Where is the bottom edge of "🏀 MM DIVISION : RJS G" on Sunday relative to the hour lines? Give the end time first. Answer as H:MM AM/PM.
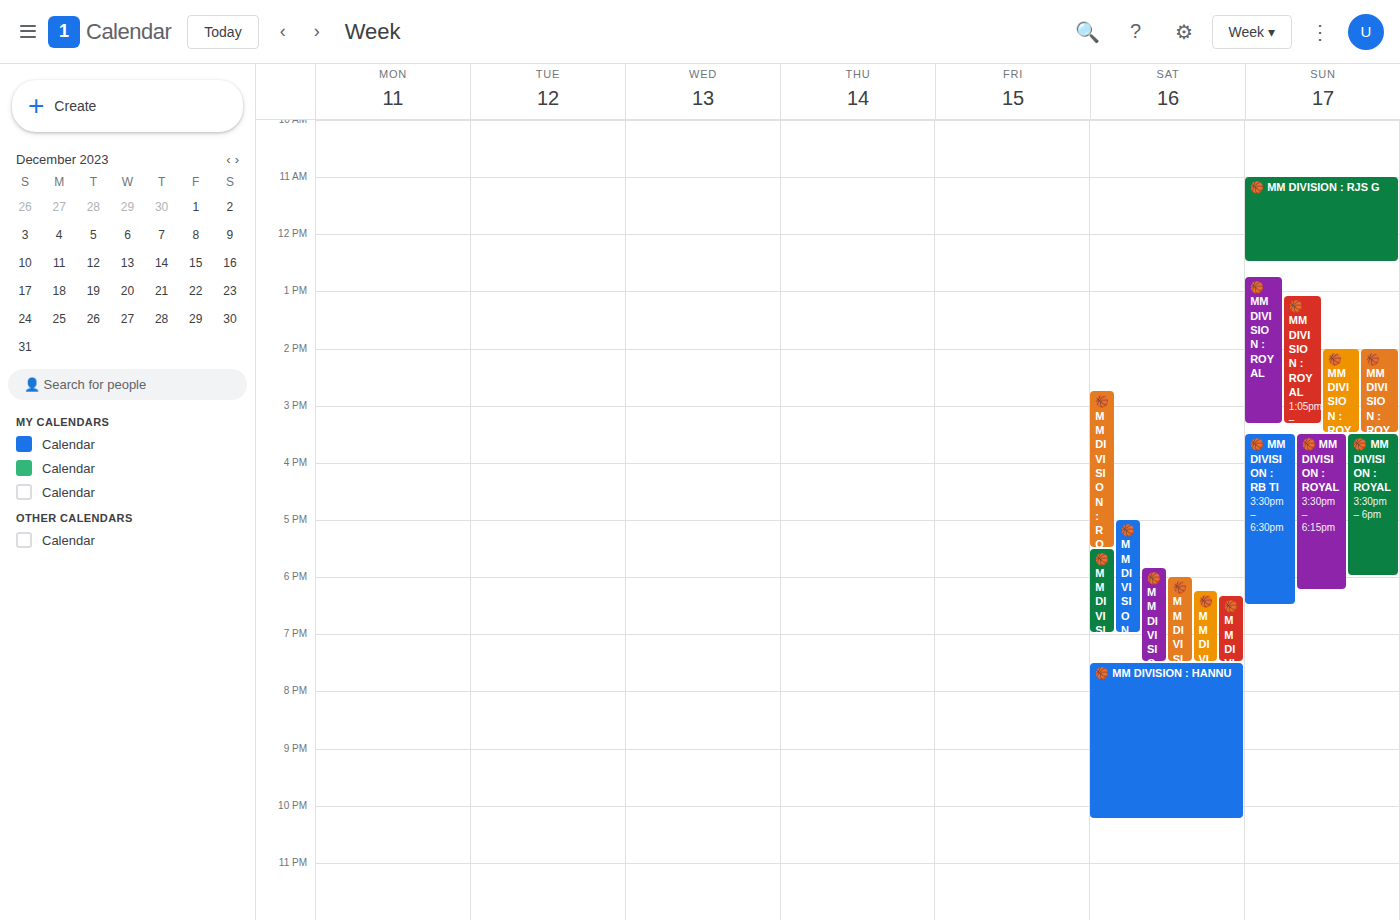
12:30 PM -- halfway between the 12 PM and 1 PM lines.